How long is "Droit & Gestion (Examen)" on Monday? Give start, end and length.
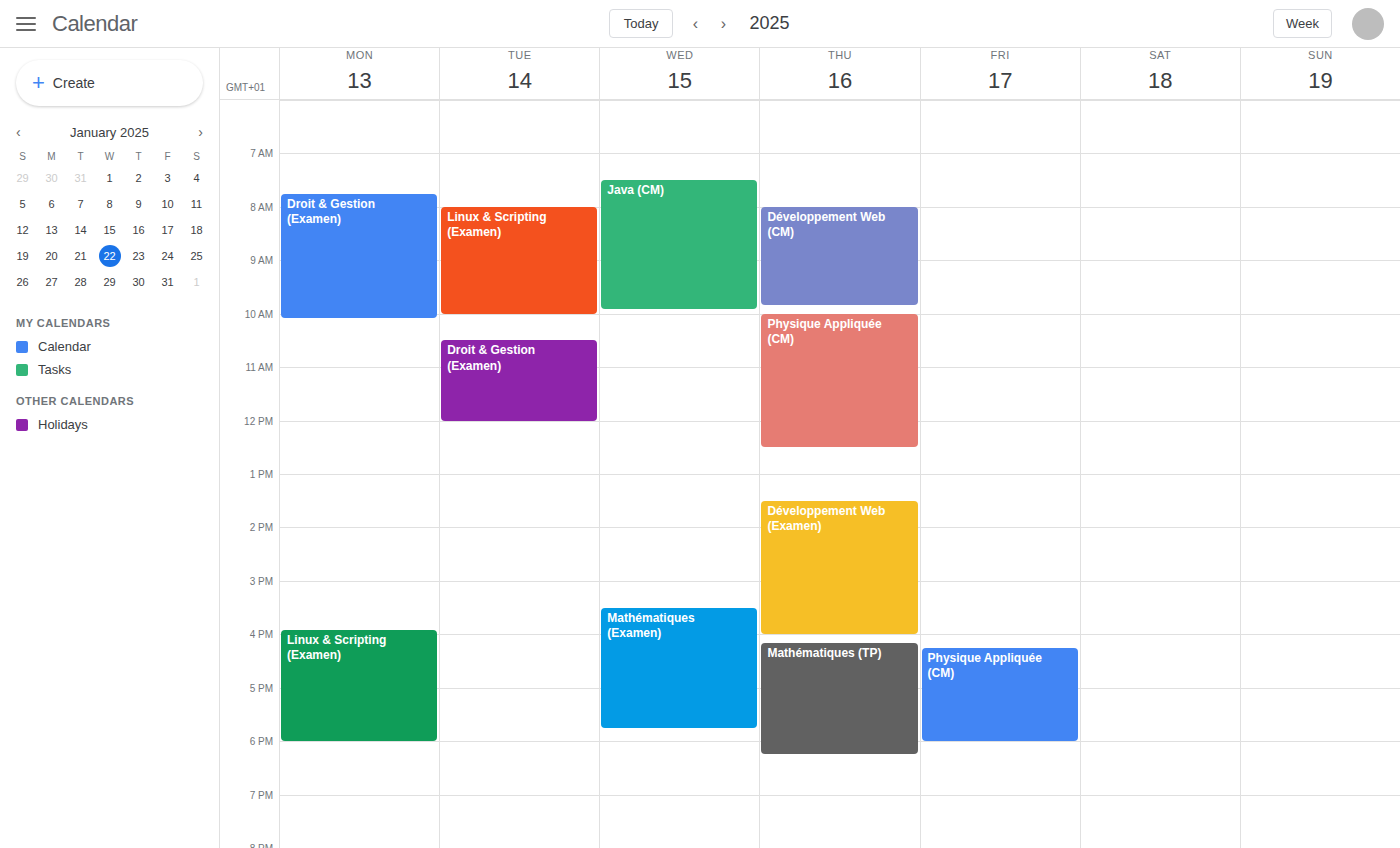
07:45 to 10:05, 2 hours 20 minutes